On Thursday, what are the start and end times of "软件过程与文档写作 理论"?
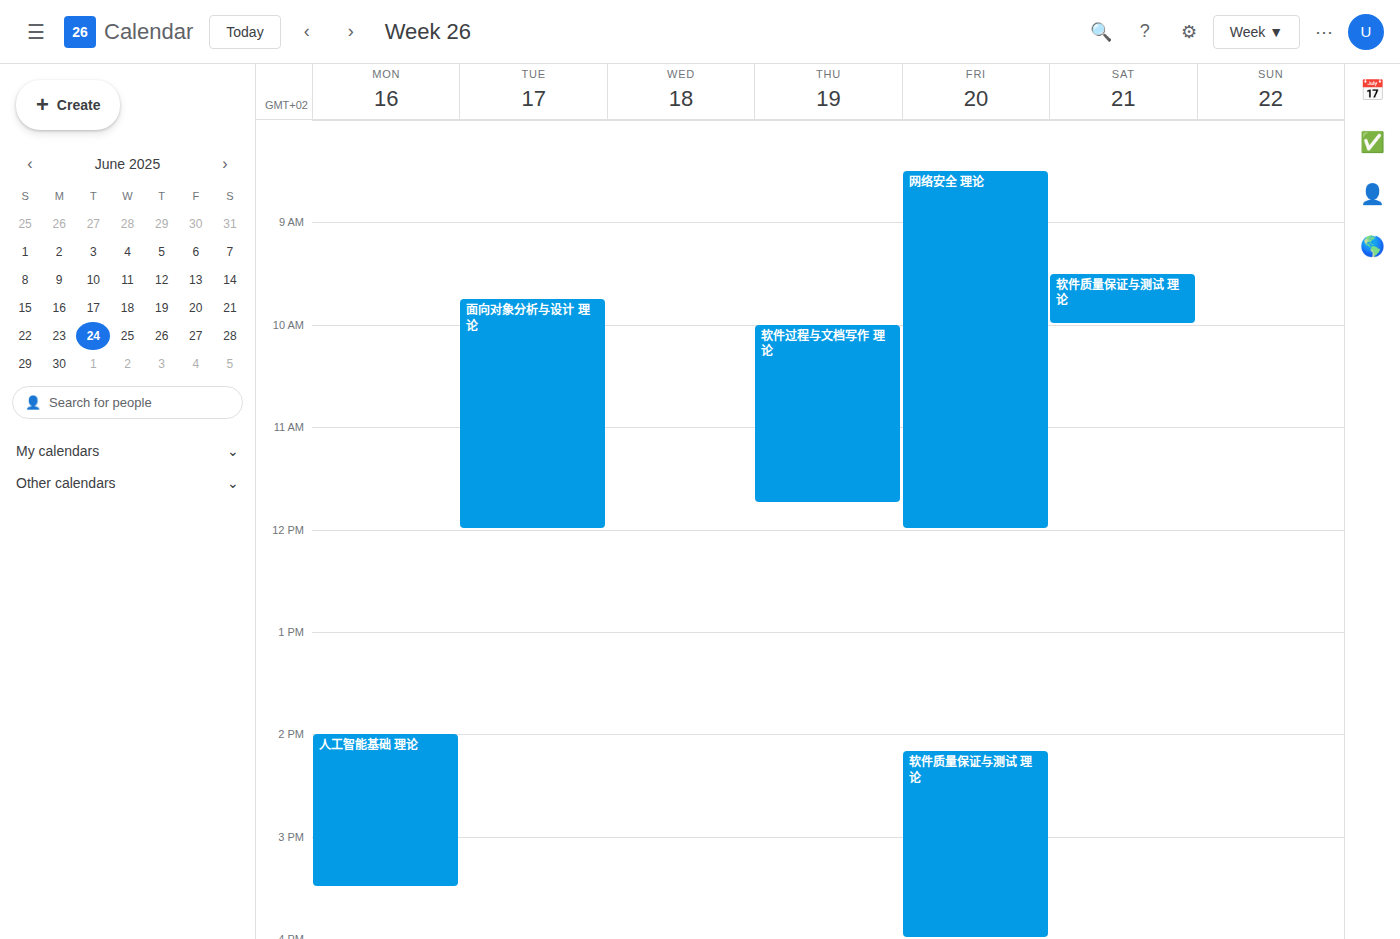
10:00 AM to 11:45 AM